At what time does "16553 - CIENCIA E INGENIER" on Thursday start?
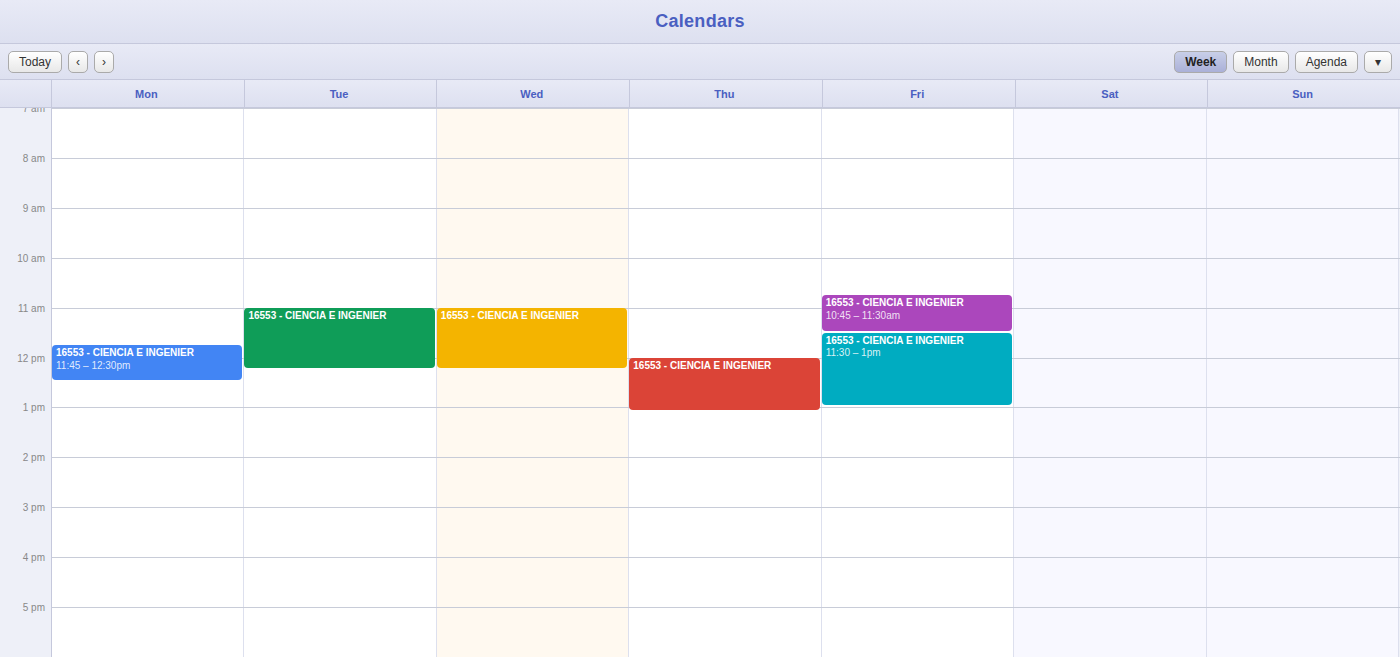
12:00